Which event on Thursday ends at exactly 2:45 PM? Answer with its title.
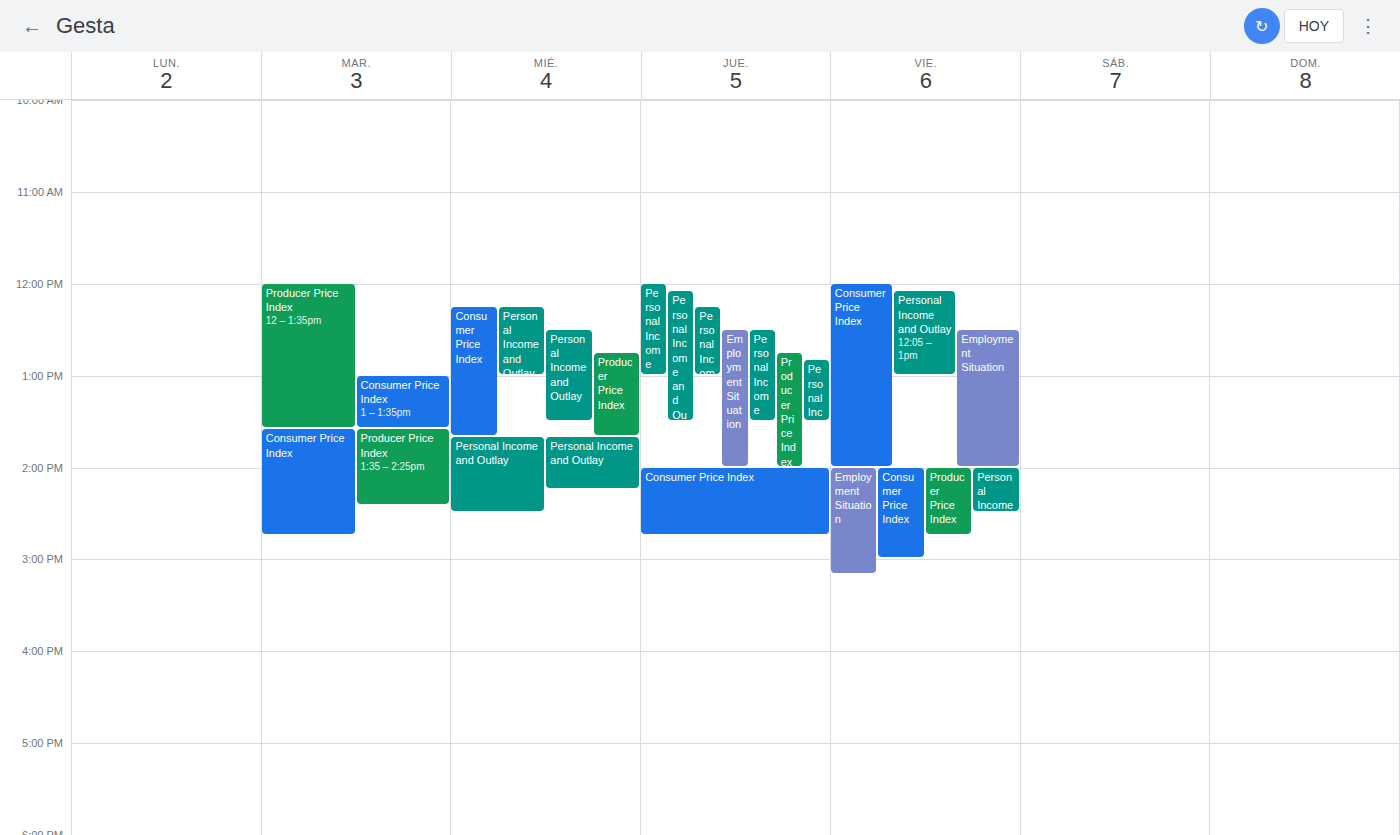
"Consumer Price Index"